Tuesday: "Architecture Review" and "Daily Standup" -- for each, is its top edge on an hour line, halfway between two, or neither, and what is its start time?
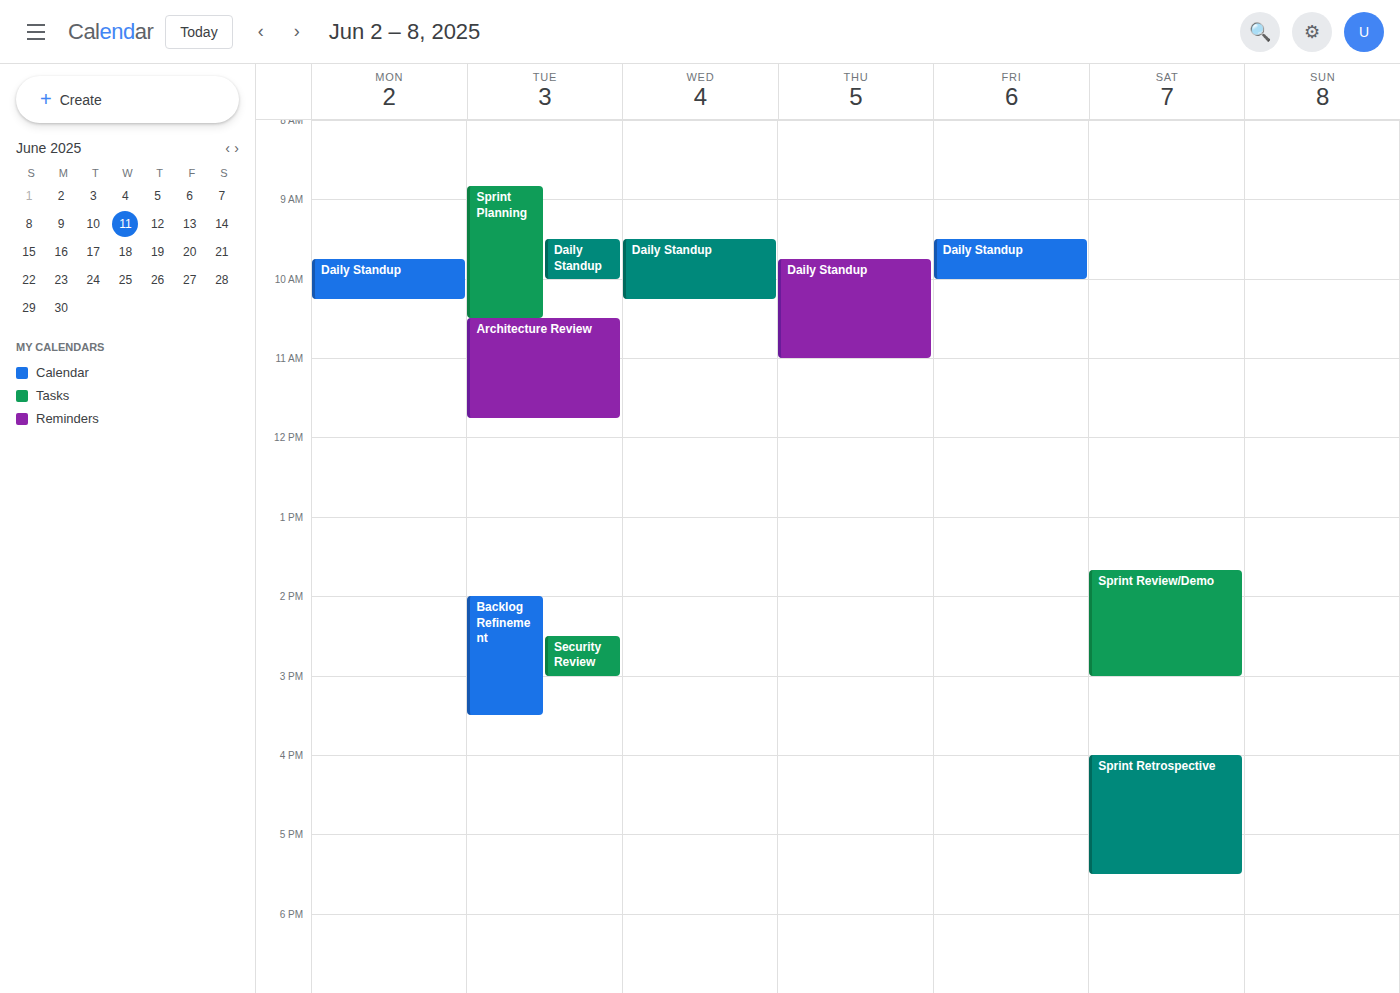
"Architecture Review": 10:30 AM, halfway between the 10 AM and 11 AM lines. "Daily Standup": 9:30 AM, halfway between the 9 AM and 10 AM lines.